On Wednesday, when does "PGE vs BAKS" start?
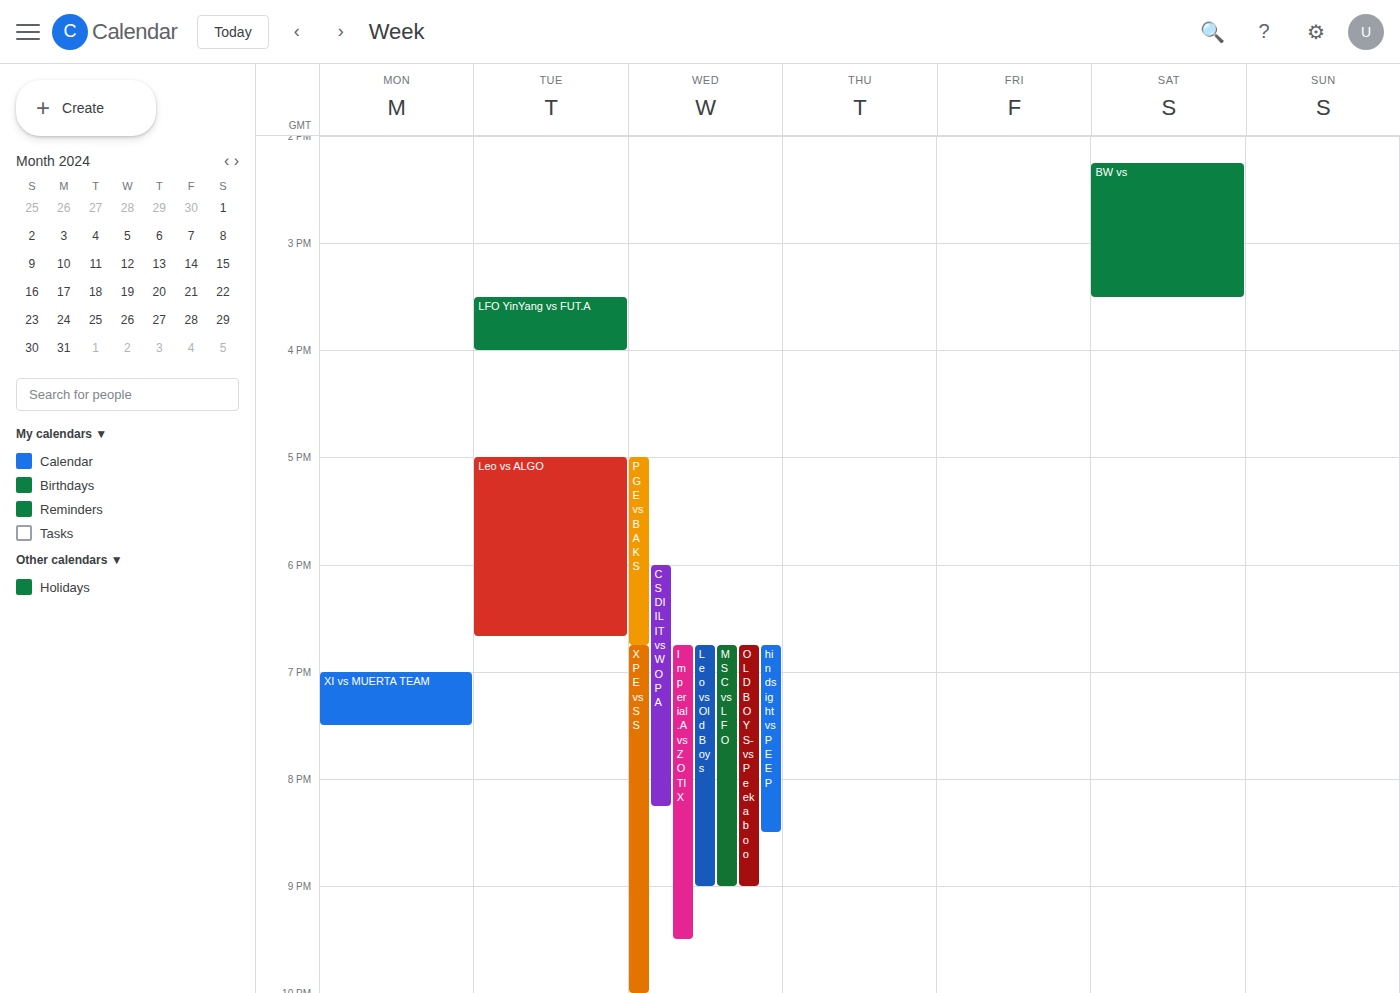
5:00 PM